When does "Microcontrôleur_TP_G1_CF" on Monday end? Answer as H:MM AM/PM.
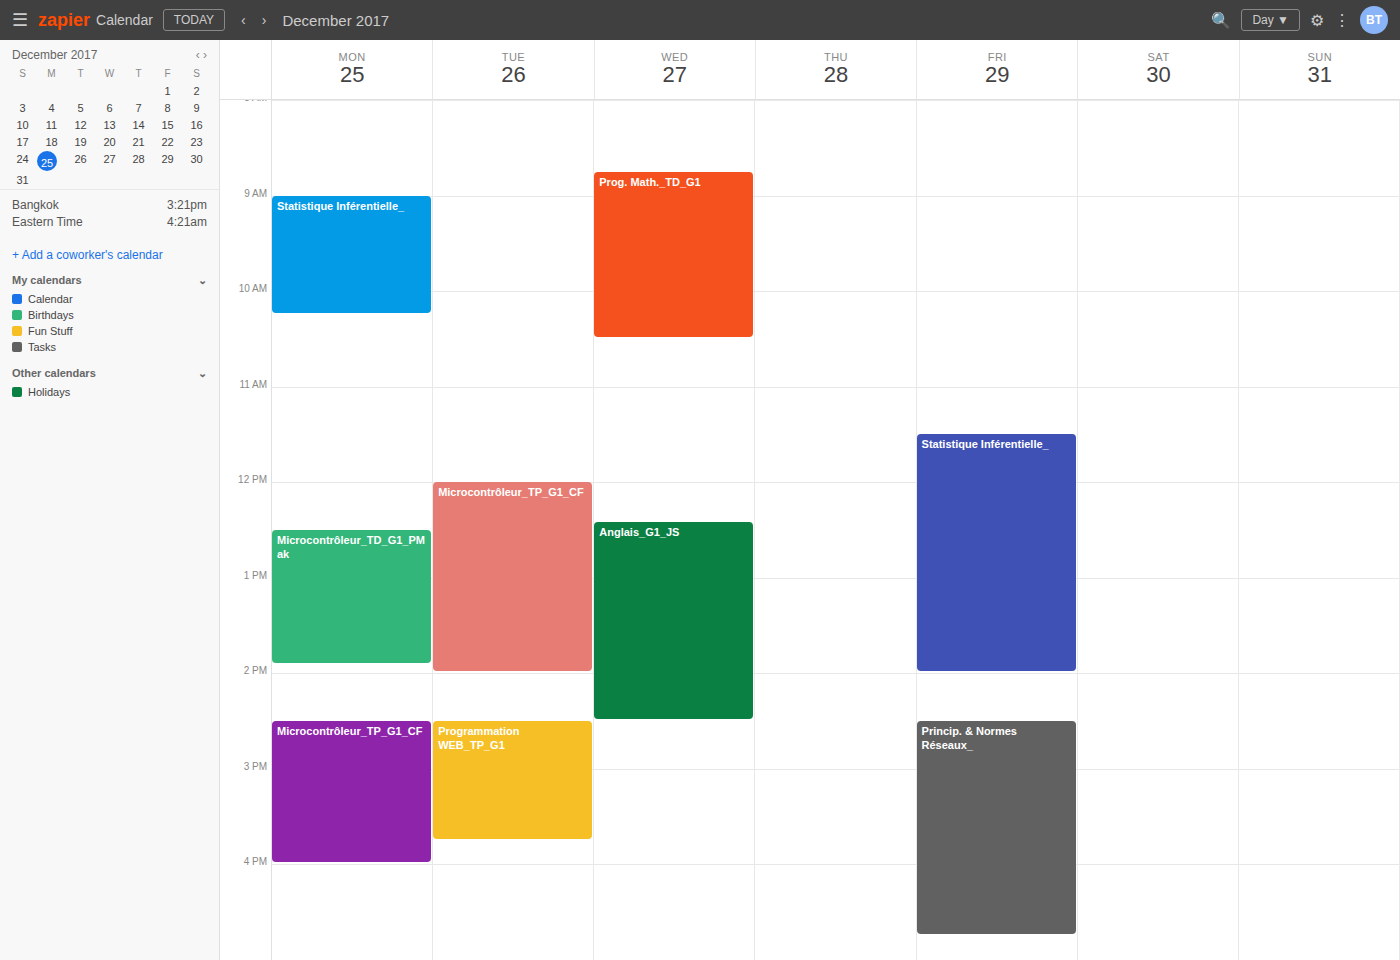
4:00 PM